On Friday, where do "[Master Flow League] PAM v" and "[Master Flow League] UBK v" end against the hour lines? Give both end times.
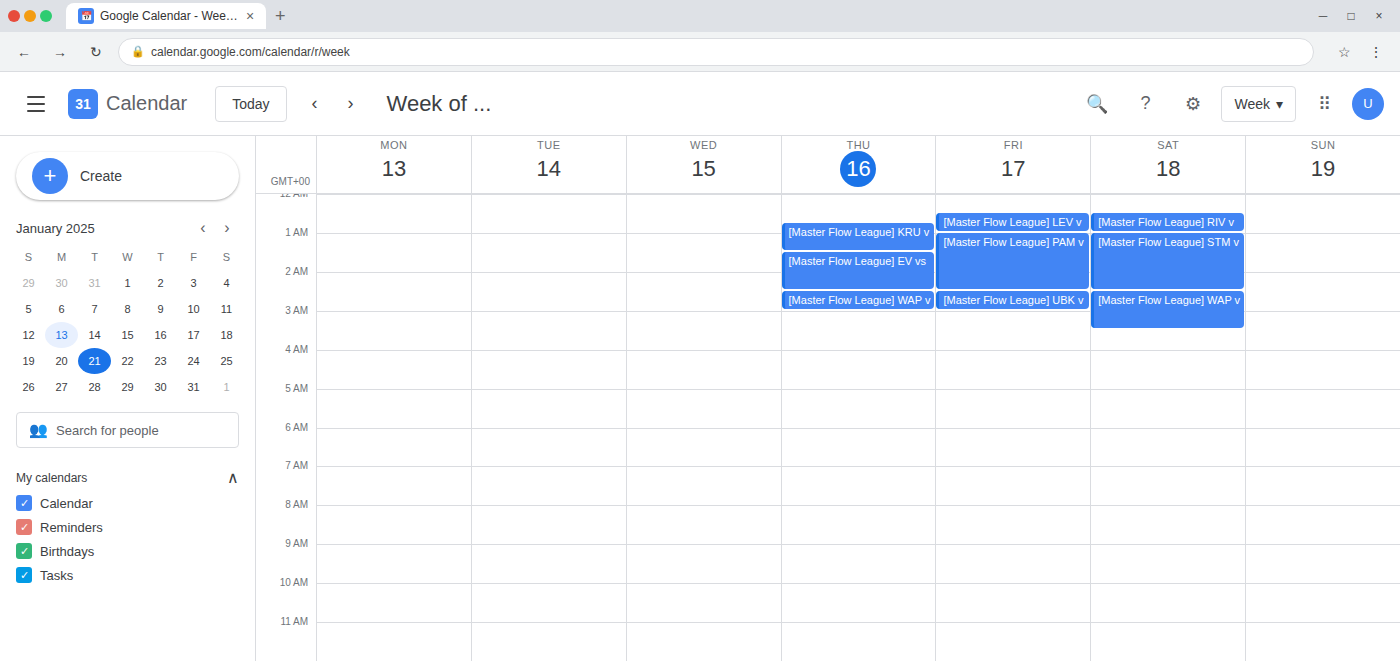
"[Master Flow League] PAM v": 2:30 AM, halfway between the 2 AM and 3 AM lines. "[Master Flow League] UBK v": 3:00 AM, exactly on the 3 AM line.